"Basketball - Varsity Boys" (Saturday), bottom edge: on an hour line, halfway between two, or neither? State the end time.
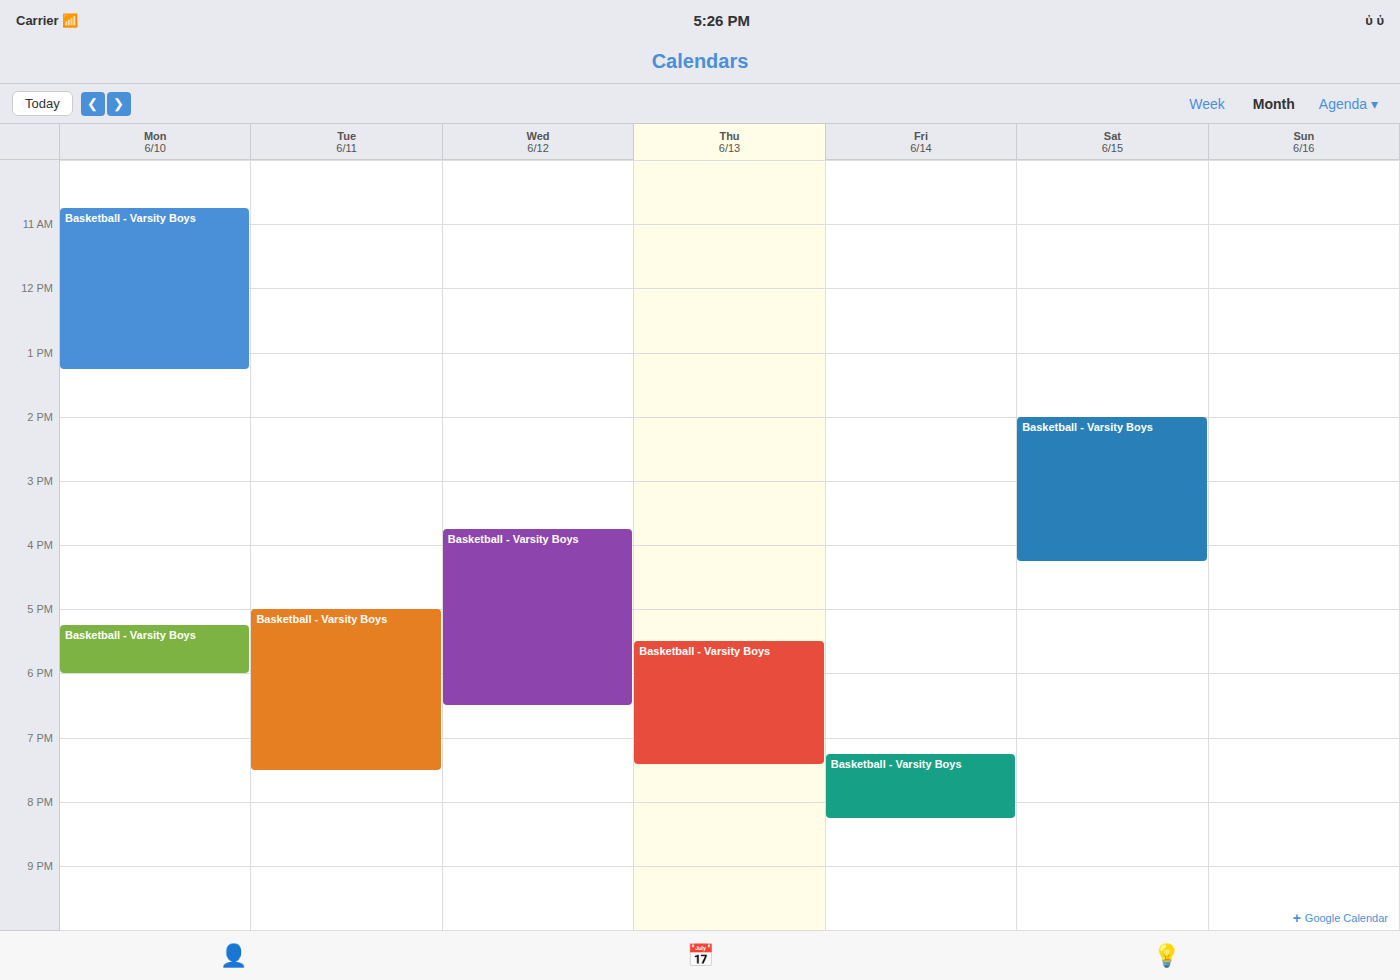
4:15 PM -- neither: a quarter of the way from the 4 PM line to the 5 PM line.